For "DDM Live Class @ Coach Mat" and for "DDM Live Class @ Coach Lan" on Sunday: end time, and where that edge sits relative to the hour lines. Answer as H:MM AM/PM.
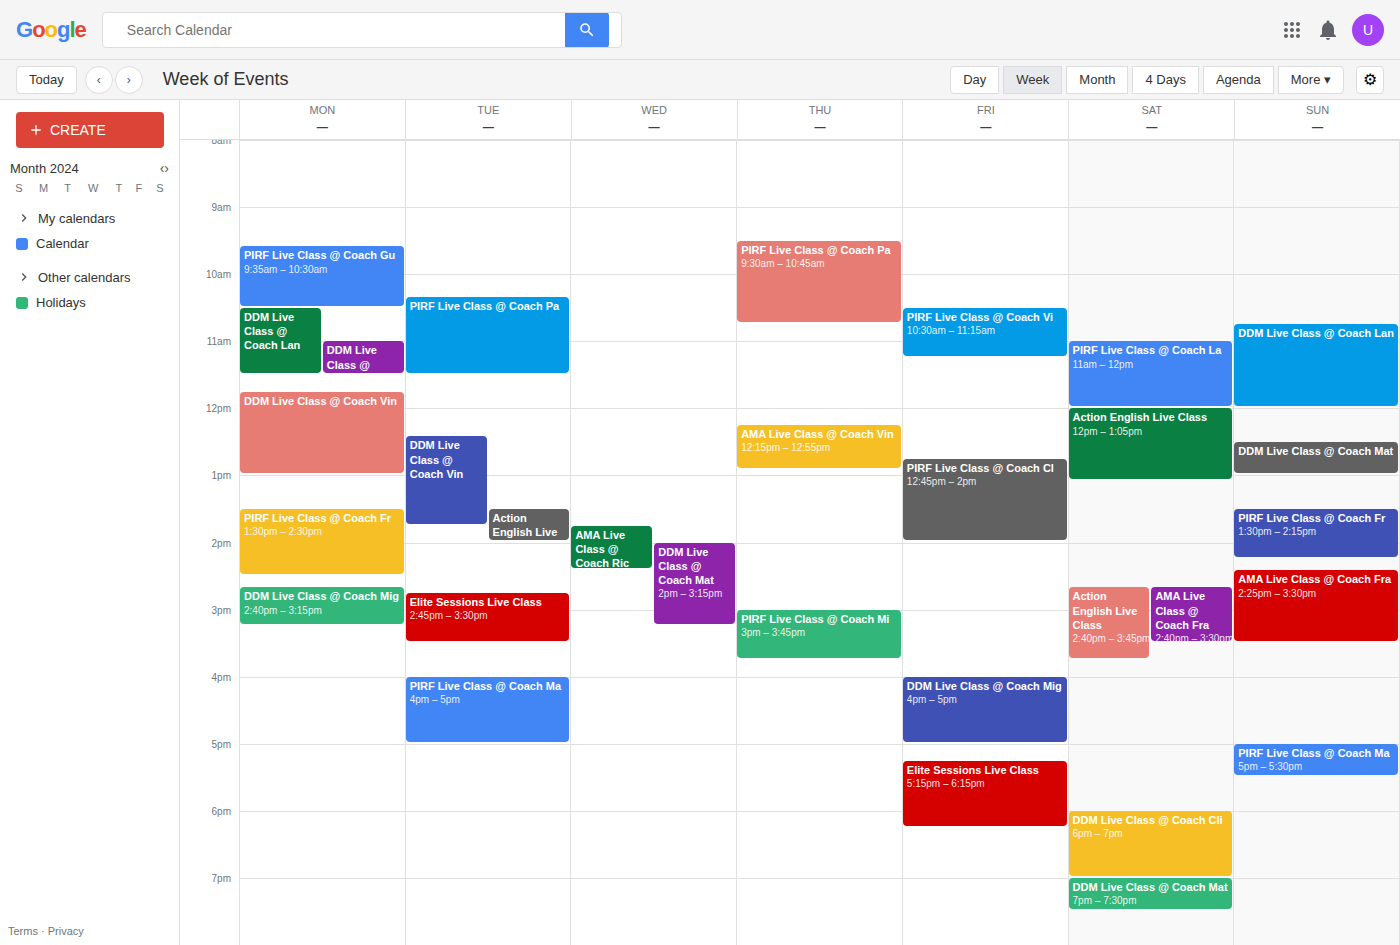
"DDM Live Class @ Coach Mat": 1:00 PM, exactly on the 1 PM line. "DDM Live Class @ Coach Lan": 12:00 PM, exactly on the 12 PM line.